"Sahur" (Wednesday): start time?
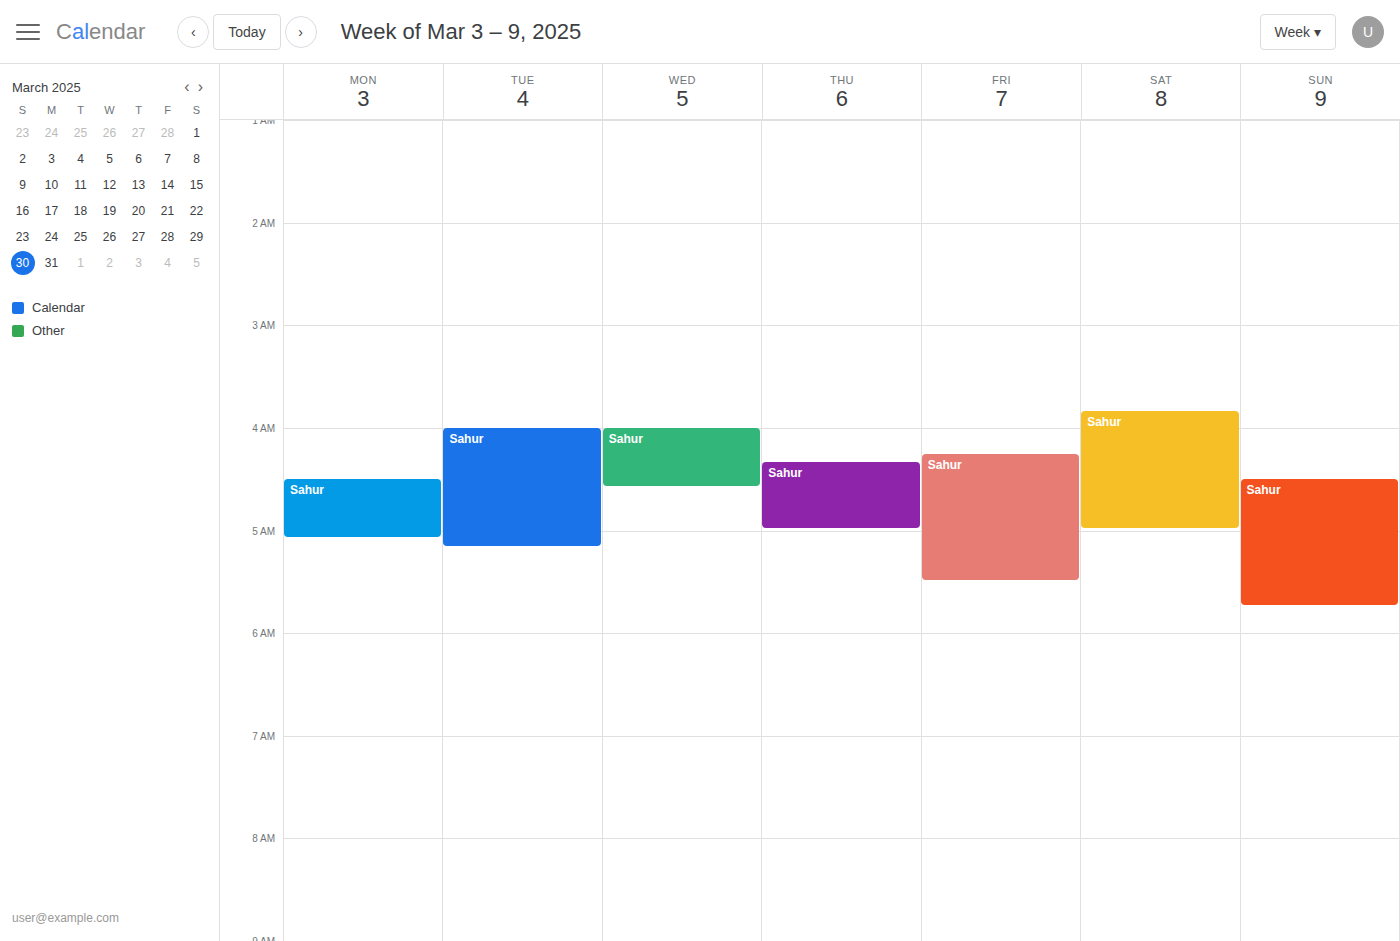
4:00 AM